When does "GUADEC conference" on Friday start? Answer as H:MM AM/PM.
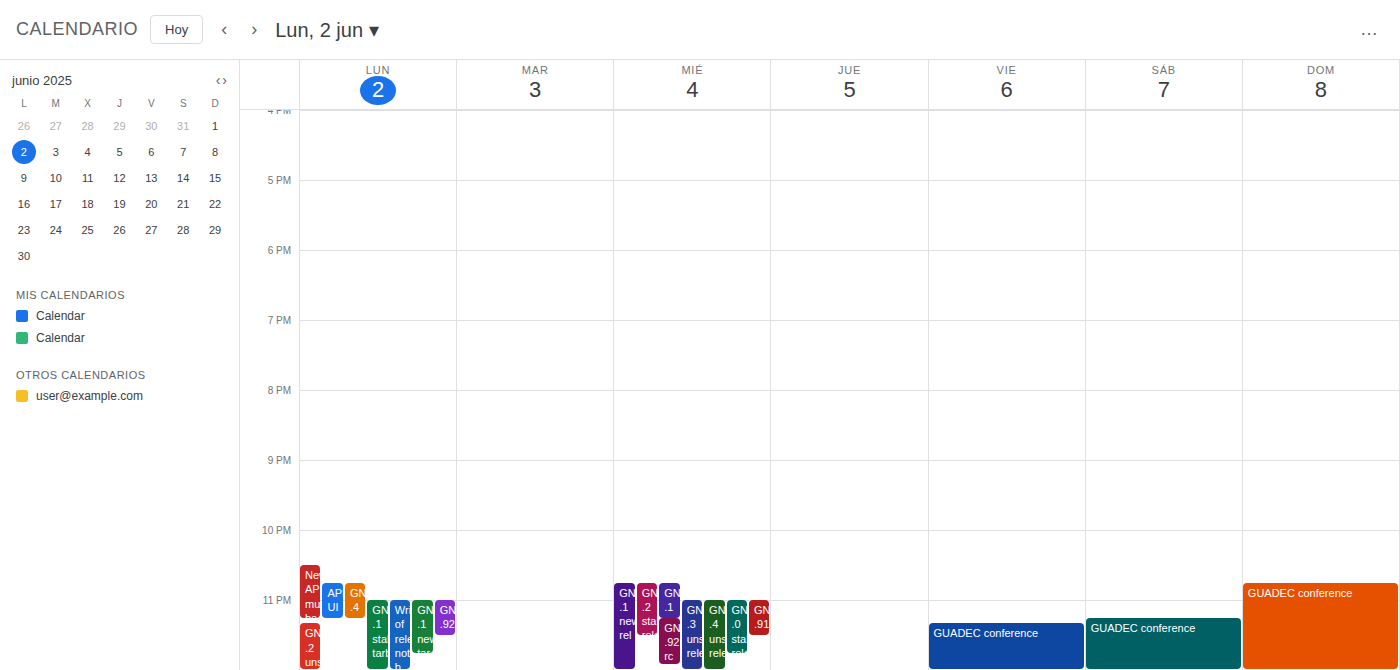
11:20 PM